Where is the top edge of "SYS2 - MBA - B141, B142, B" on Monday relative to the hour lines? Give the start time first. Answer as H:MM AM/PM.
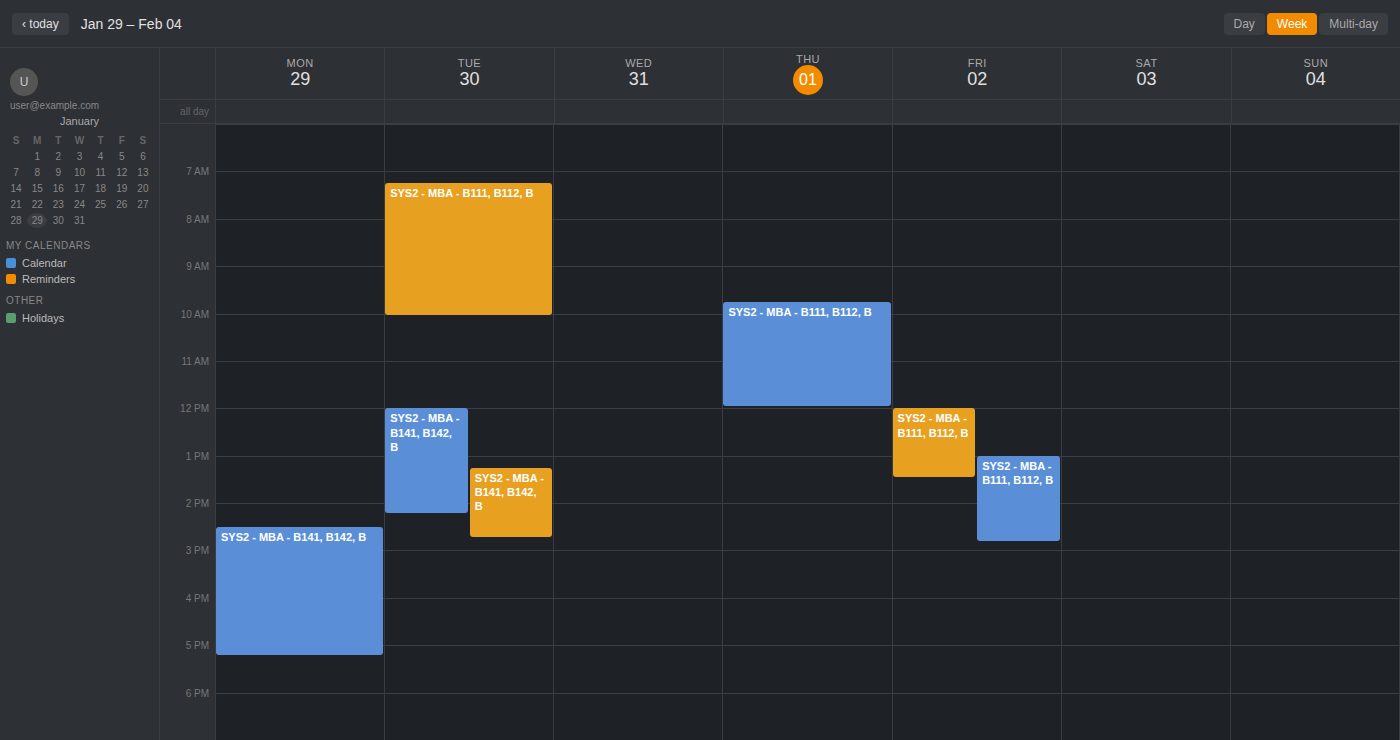
2:30 PM -- halfway between the 2 PM and 3 PM lines.